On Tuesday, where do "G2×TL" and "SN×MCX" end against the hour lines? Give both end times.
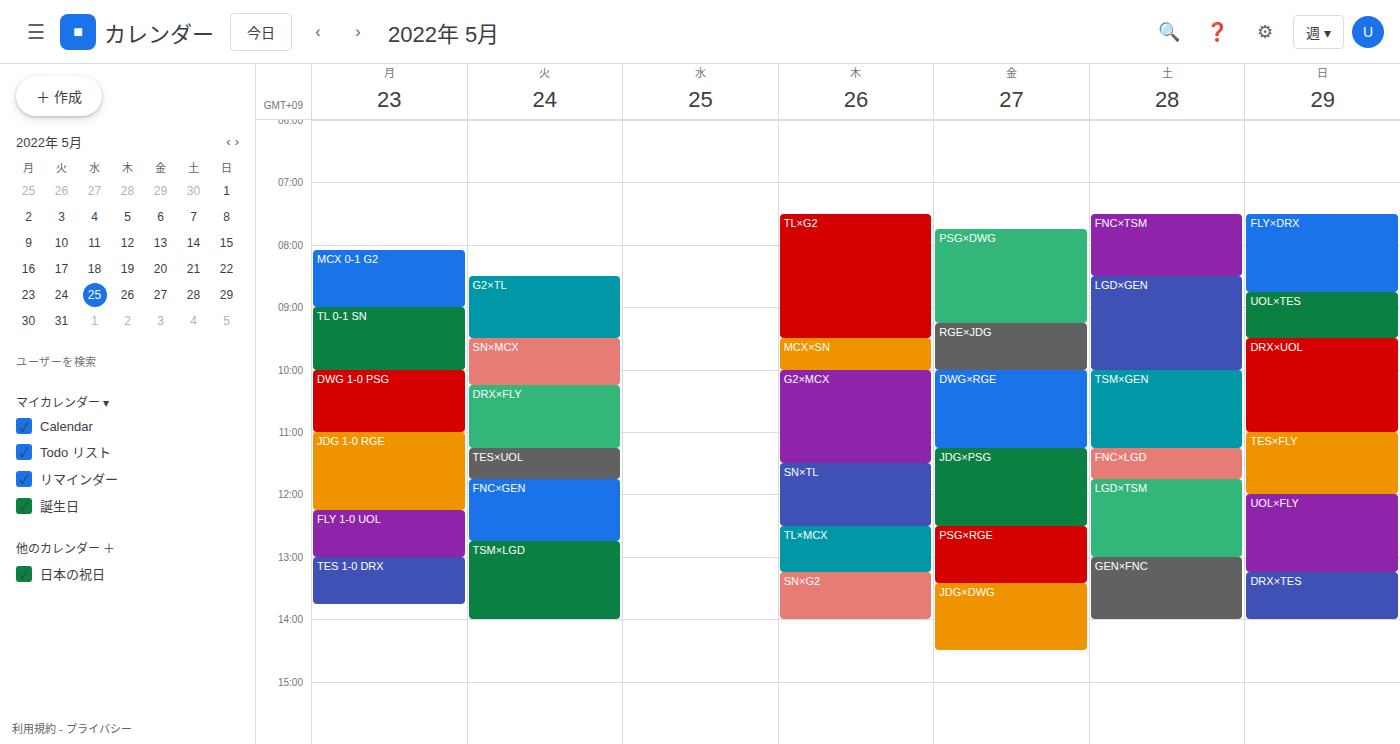
"G2×TL": 09:30, halfway between the 09:00 and 10:00 lines. "SN×MCX": 10:15, neither: a quarter of the way from the 10:00 line to the 11:00 line.